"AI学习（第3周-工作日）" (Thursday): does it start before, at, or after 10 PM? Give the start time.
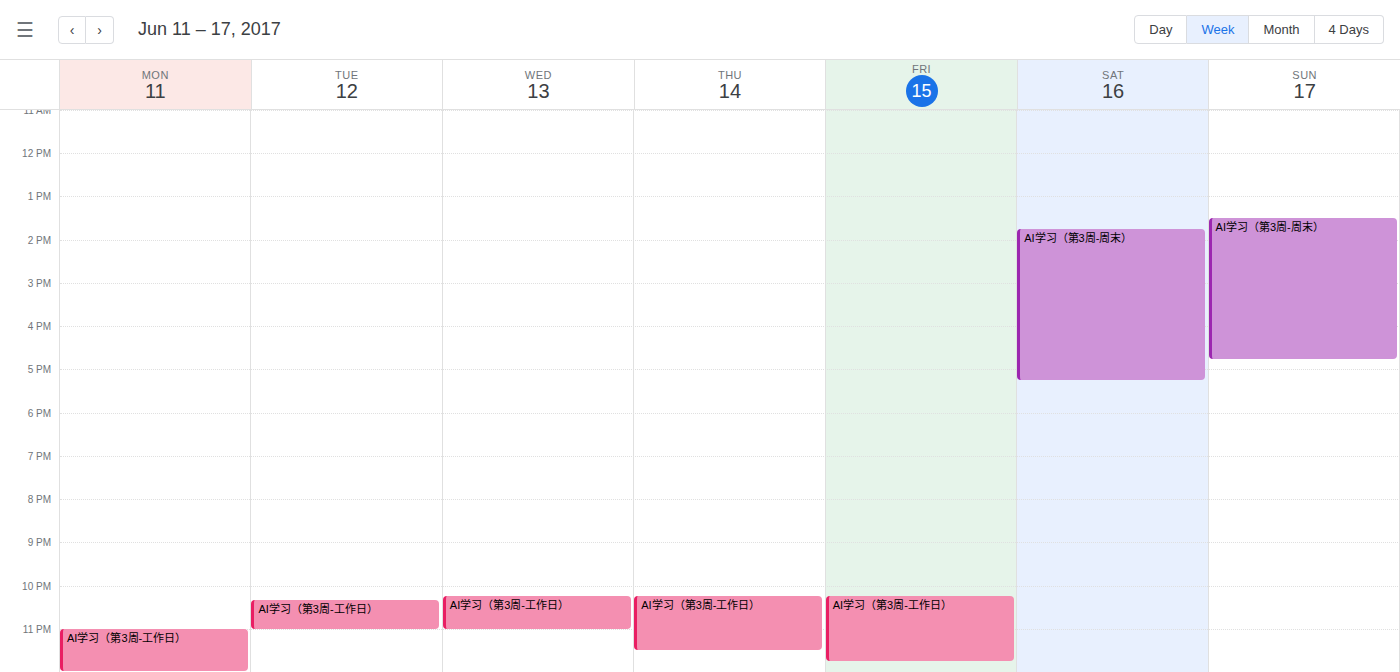
10:15 PM -- after 10 PM, 15 minutes below the 10 PM line.